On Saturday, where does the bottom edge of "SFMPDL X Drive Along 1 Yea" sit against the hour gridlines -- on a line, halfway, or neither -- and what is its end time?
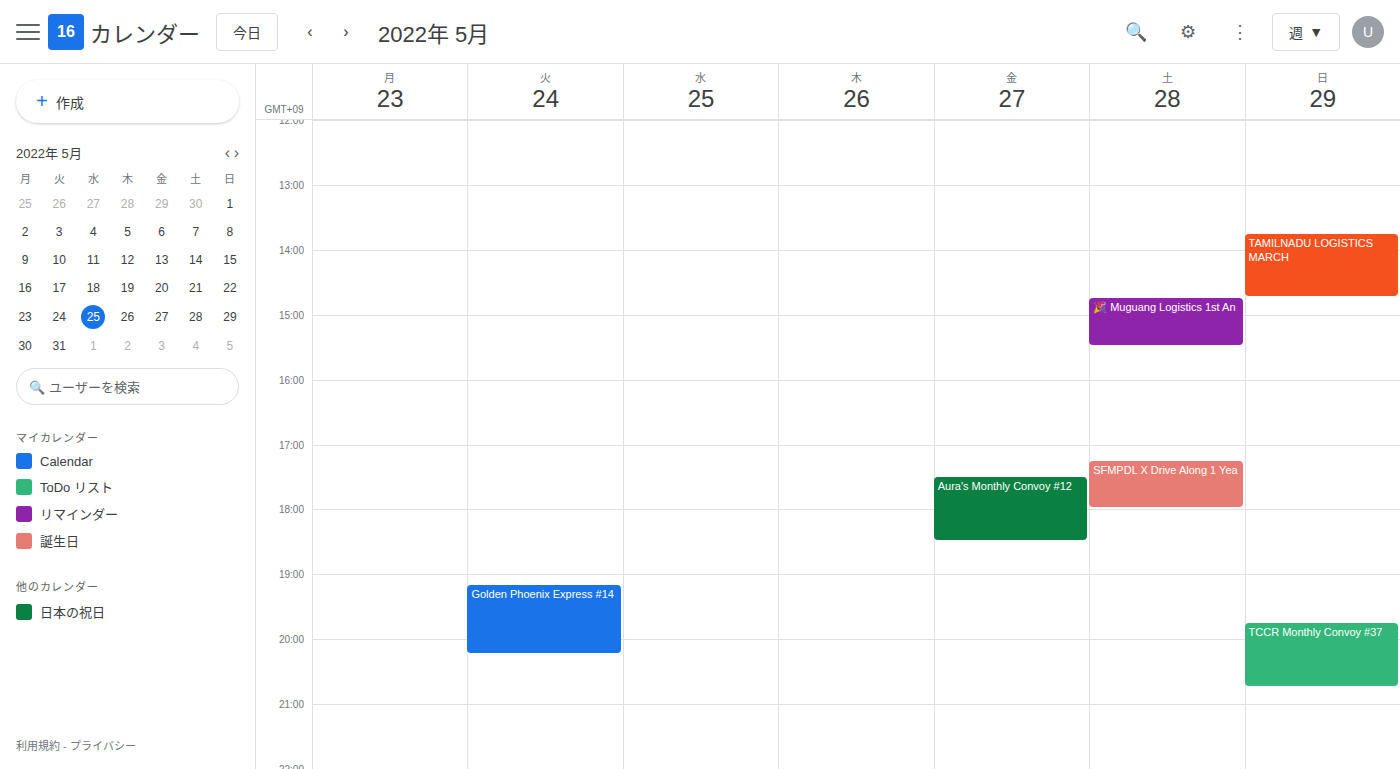
6:00 PM -- exactly on the 6 PM line.